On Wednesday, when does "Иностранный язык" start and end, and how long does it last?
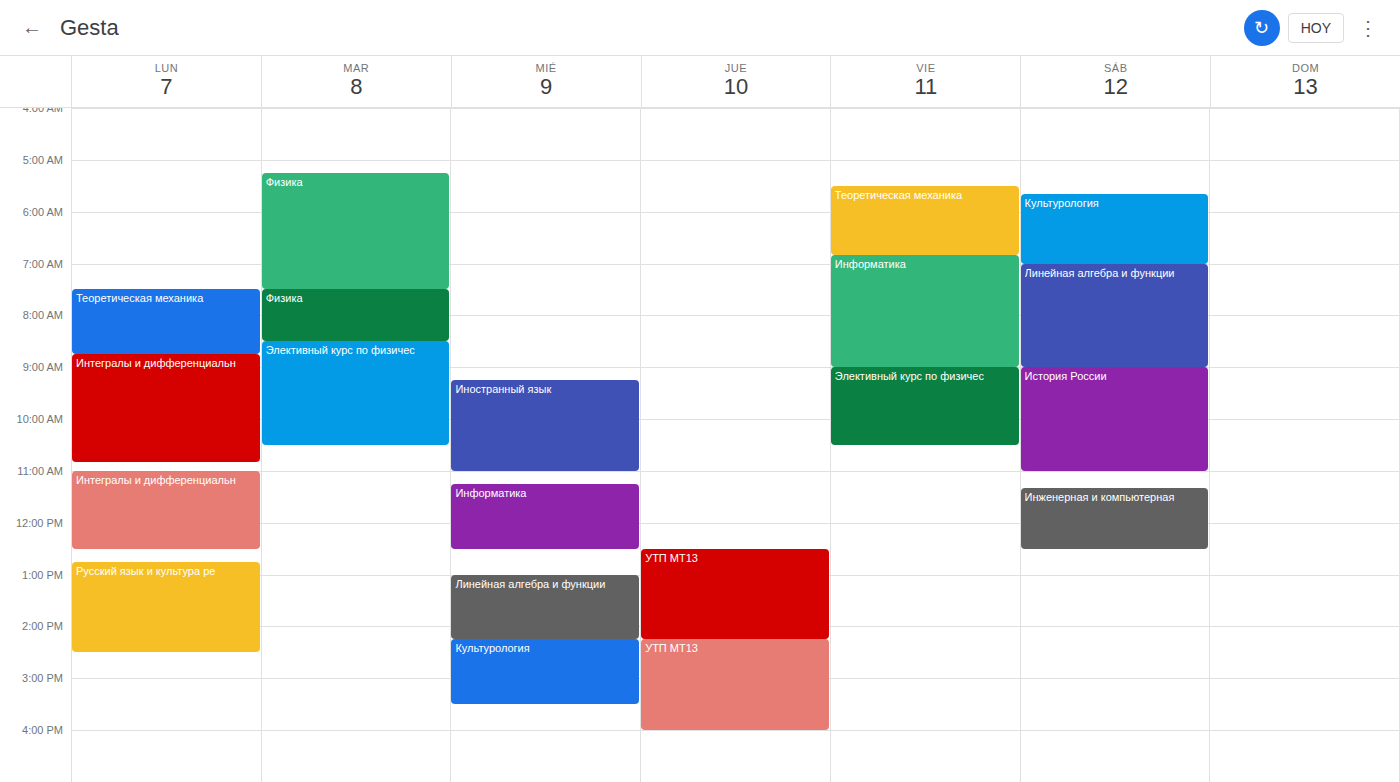
9:15 AM to 11:00 AM, 1 hour 45 minutes